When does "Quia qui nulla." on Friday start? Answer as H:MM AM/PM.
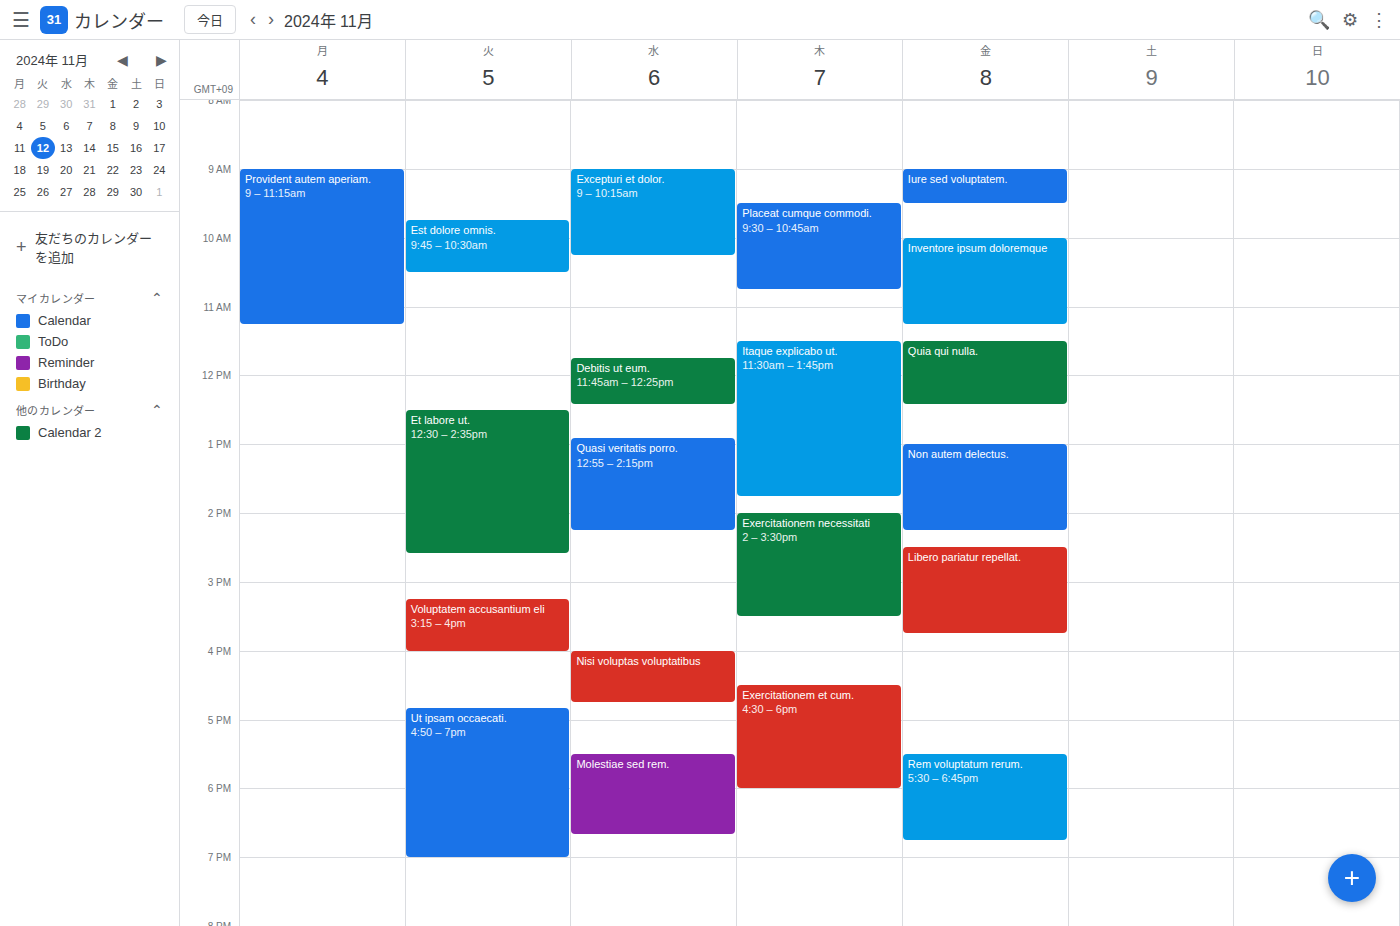
11:30 AM